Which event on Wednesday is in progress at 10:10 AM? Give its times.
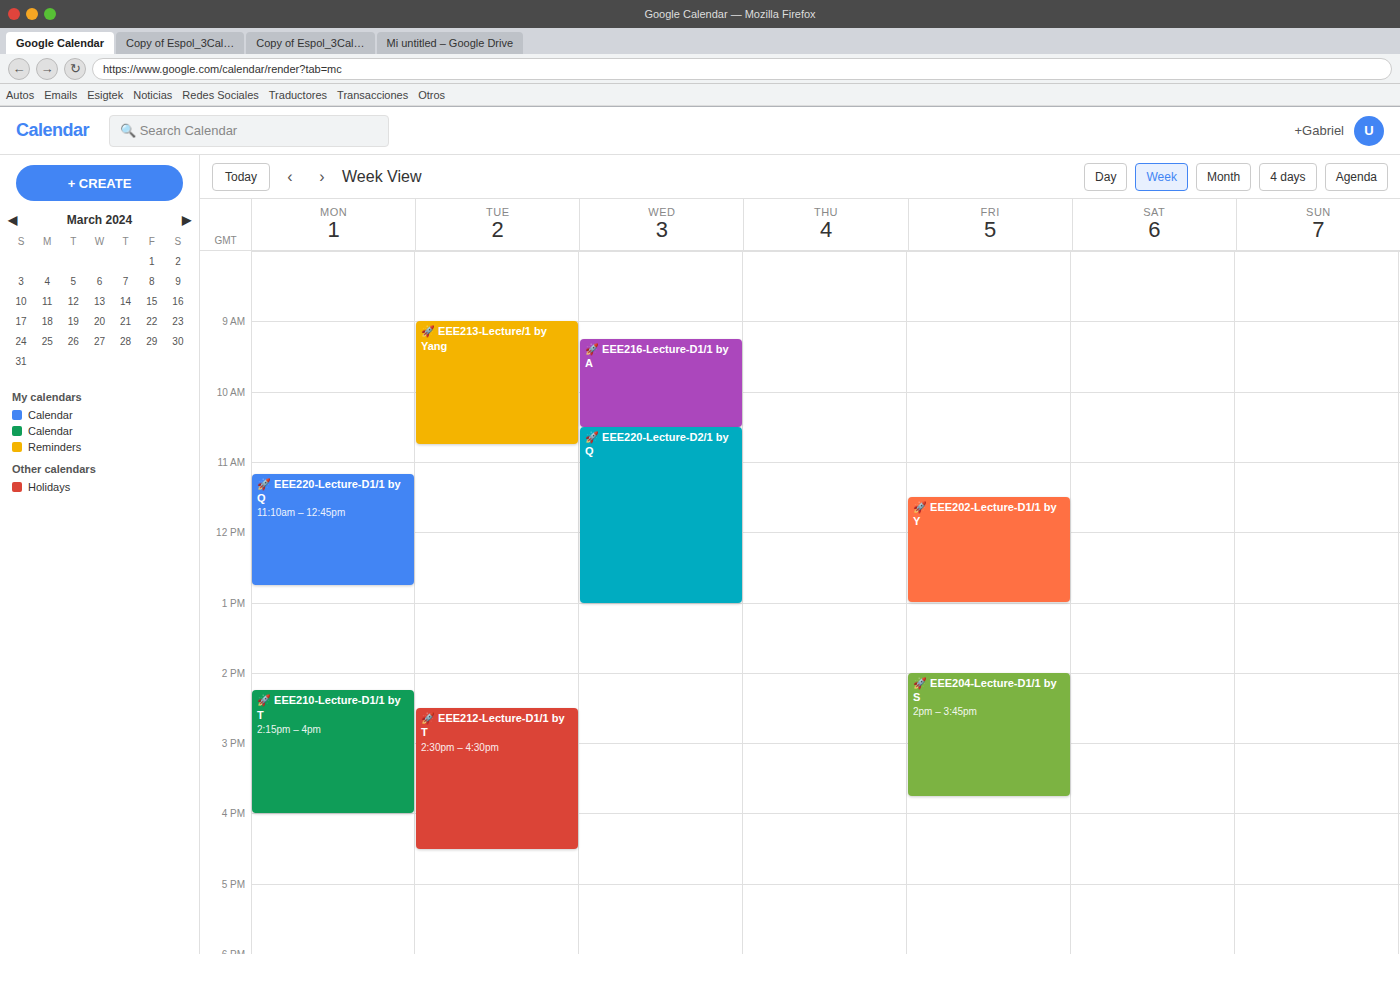
"🚀 EEE216-Lecture-D1/1 by A", 9:15 AM to 10:30 AM